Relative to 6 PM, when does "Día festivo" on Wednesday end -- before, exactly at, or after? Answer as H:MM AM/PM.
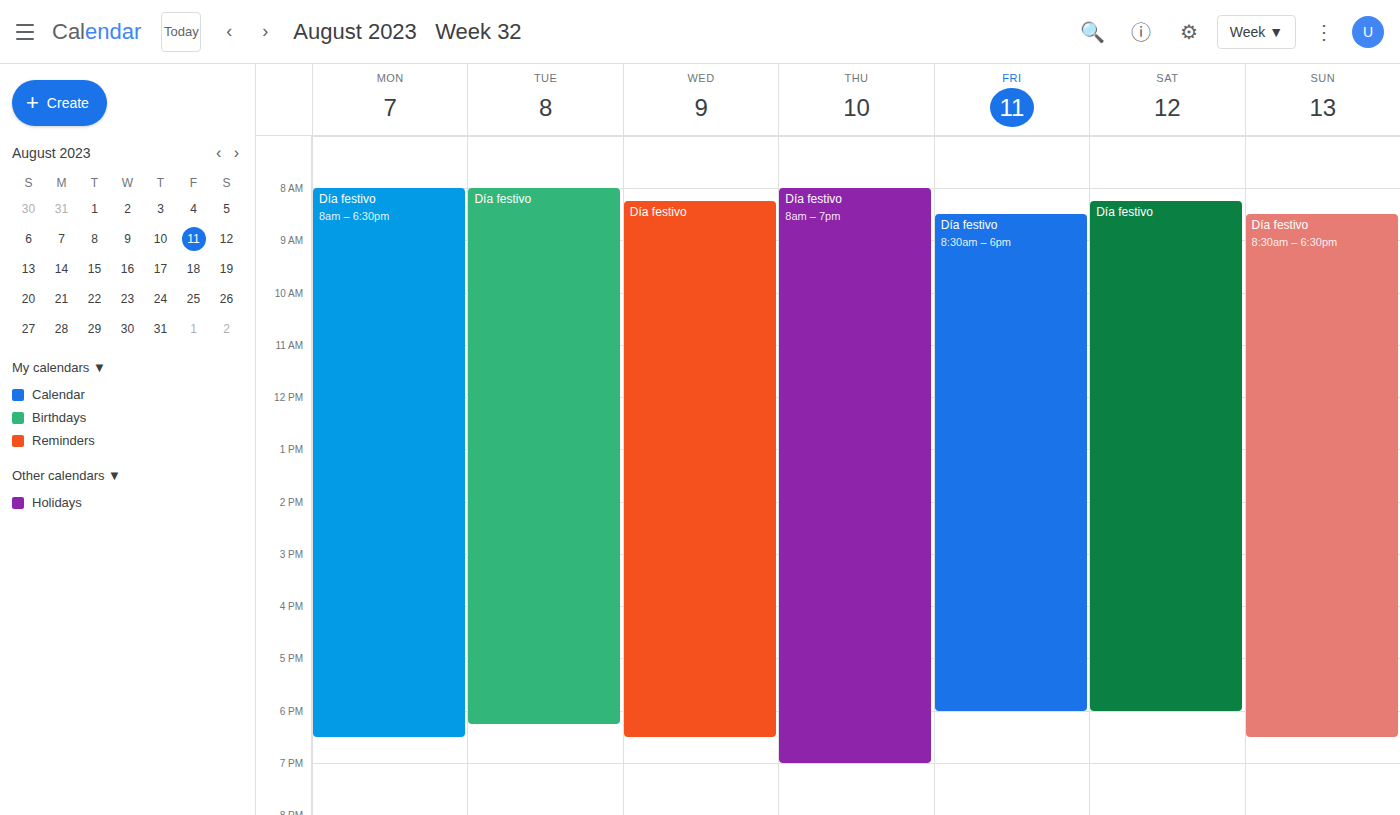
6:30 PM -- after 6 PM, 30 minutes below the 6 PM line.